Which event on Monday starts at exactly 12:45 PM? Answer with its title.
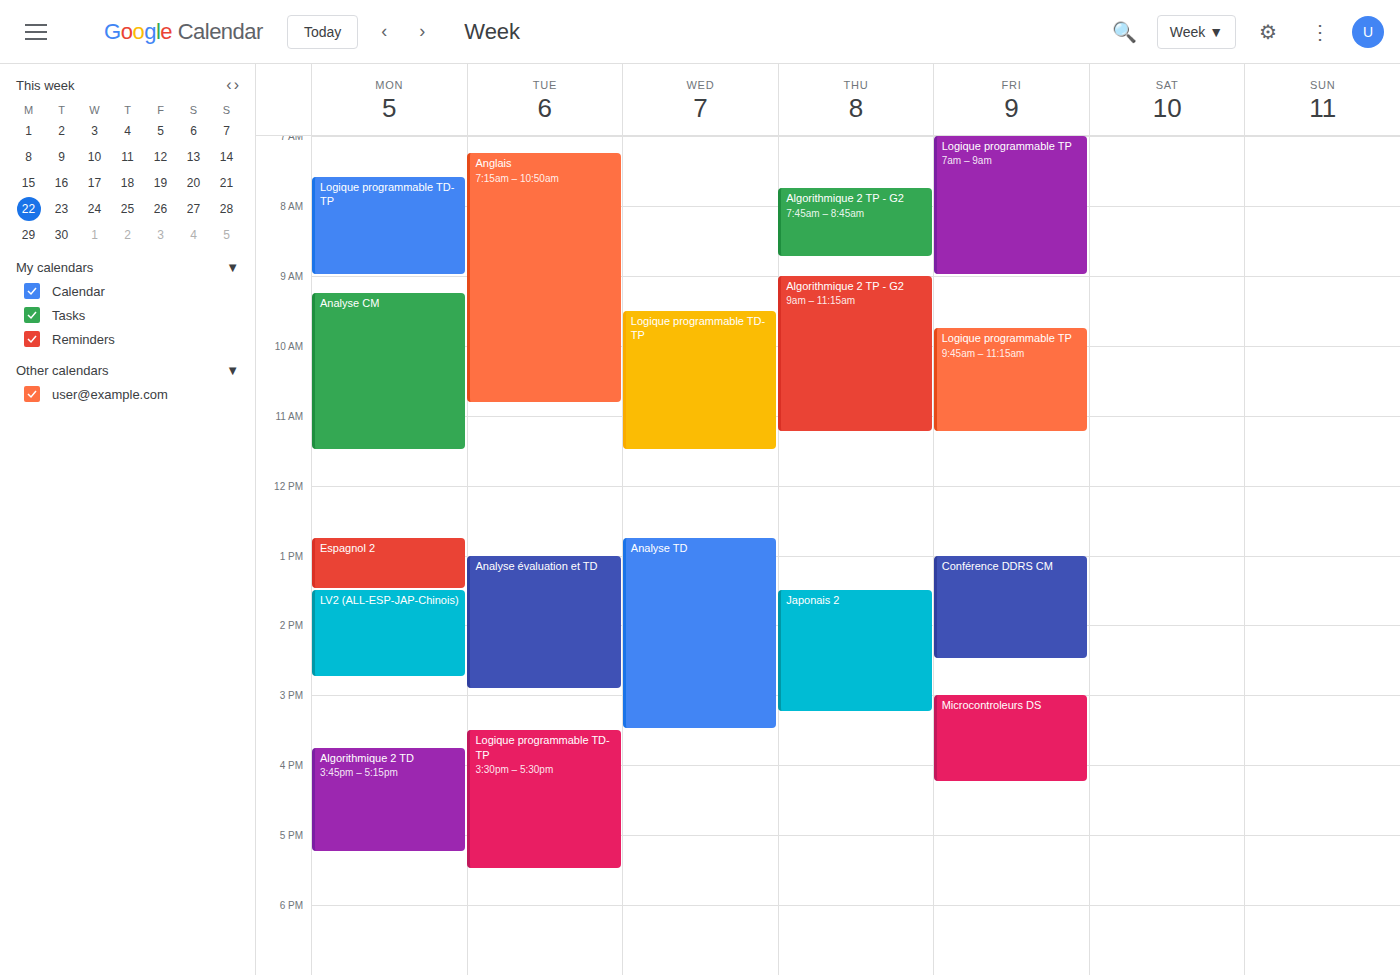
"Espagnol 2"